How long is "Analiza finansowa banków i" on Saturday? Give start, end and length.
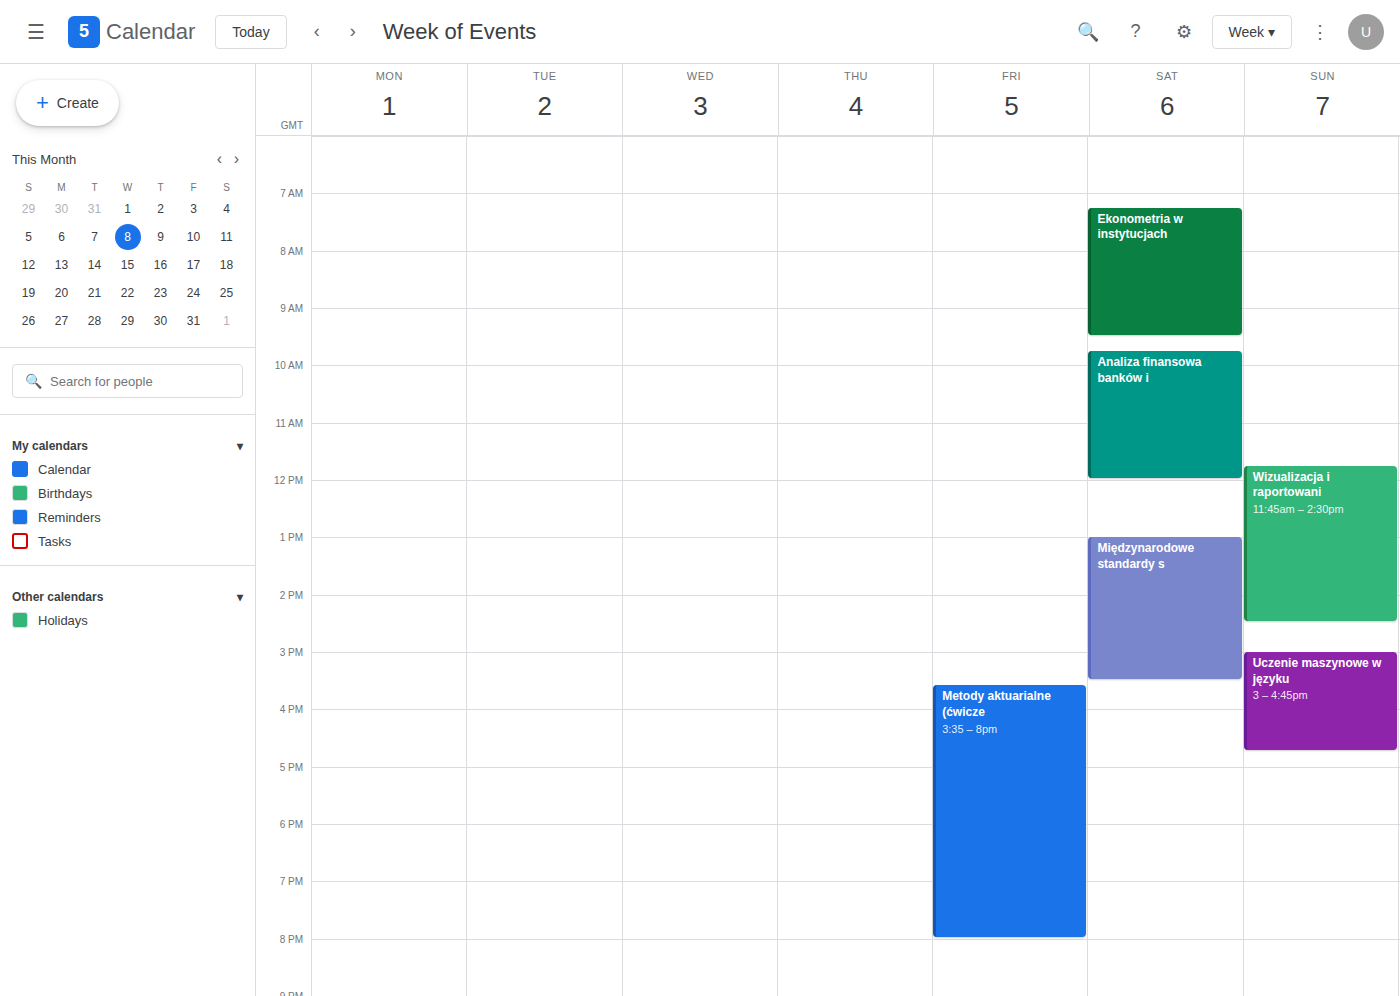
9:45 AM to 12:00 PM, 2 hours 15 minutes